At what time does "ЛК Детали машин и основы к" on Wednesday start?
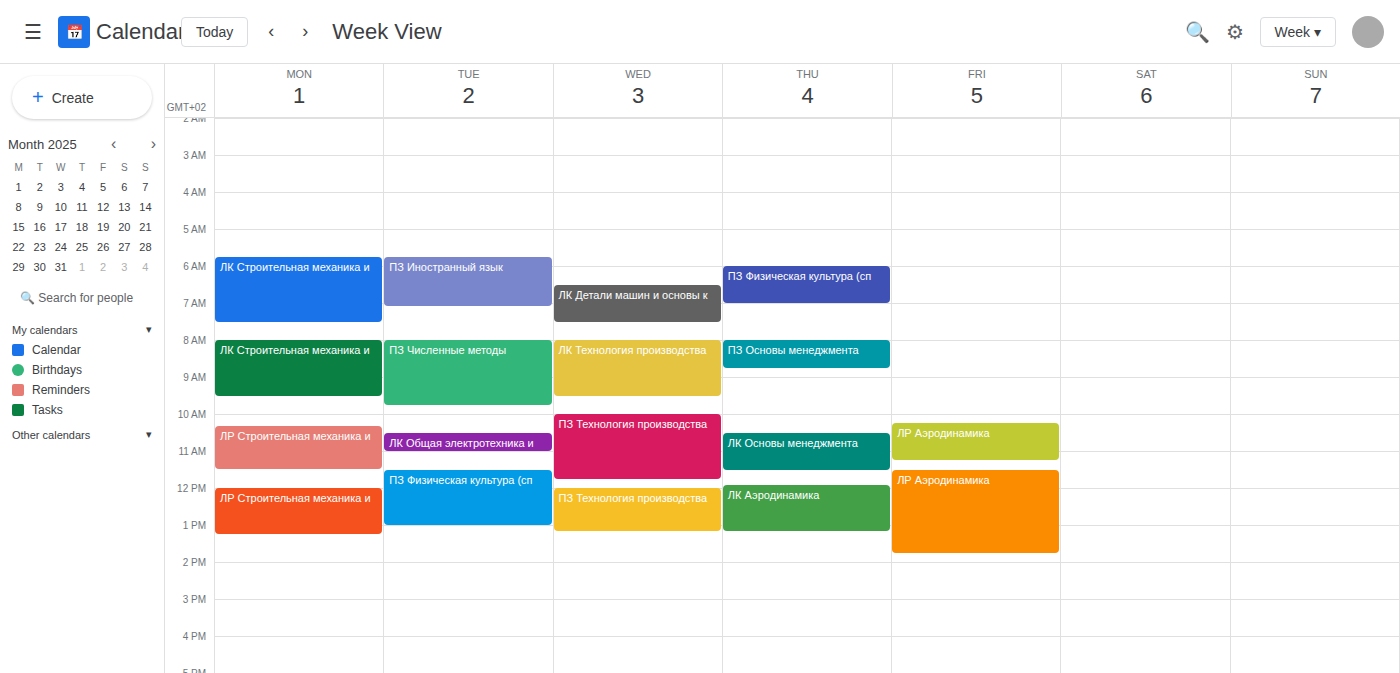
6:30 AM